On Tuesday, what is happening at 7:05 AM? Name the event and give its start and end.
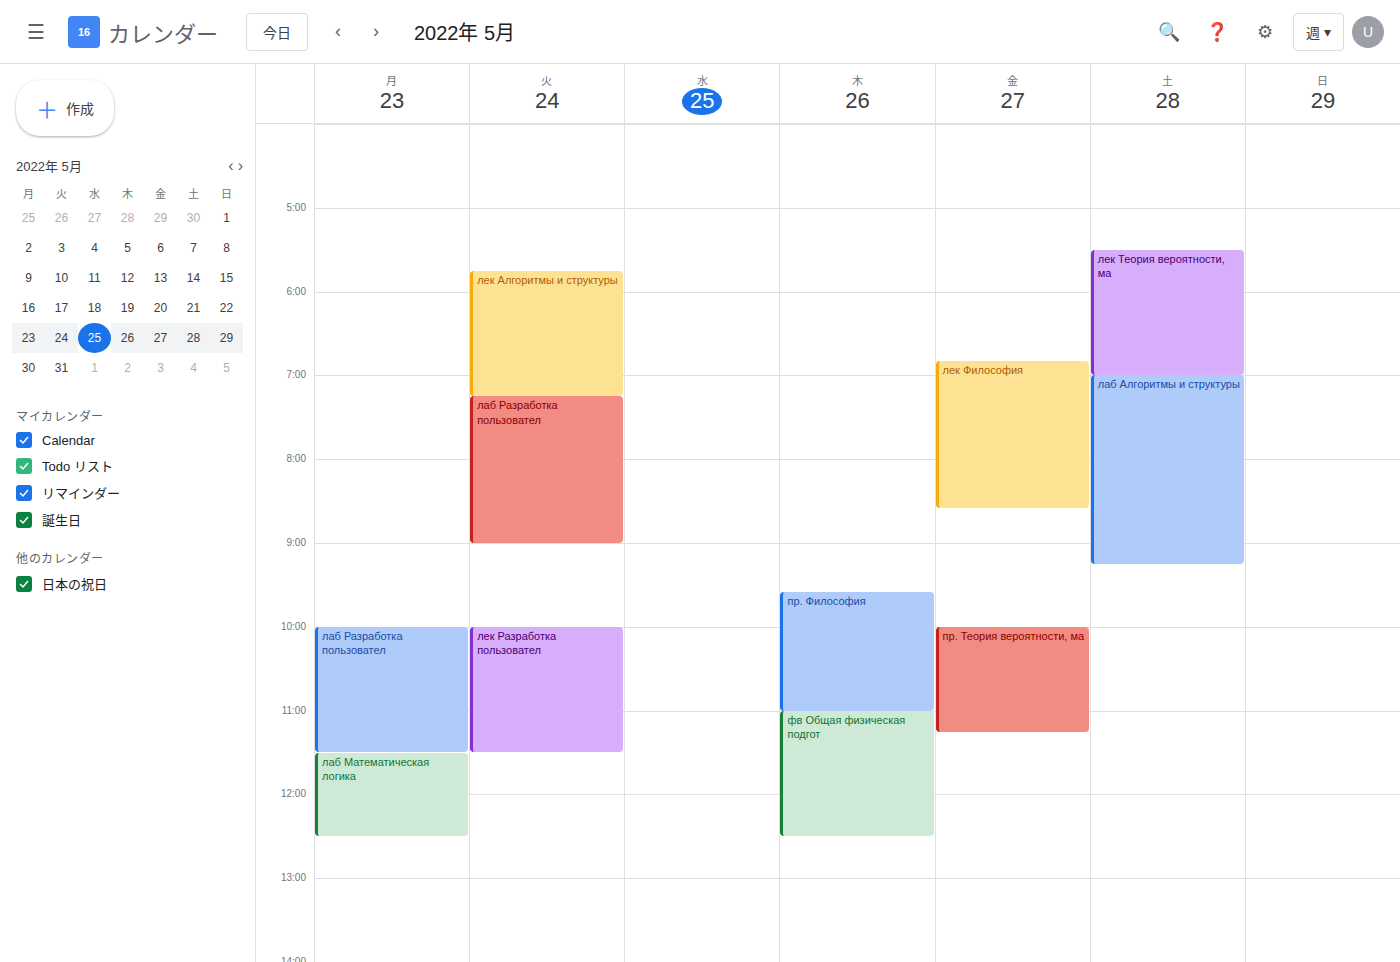
"лек Алгоритмы и структуры", 5:45 AM to 7:15 AM